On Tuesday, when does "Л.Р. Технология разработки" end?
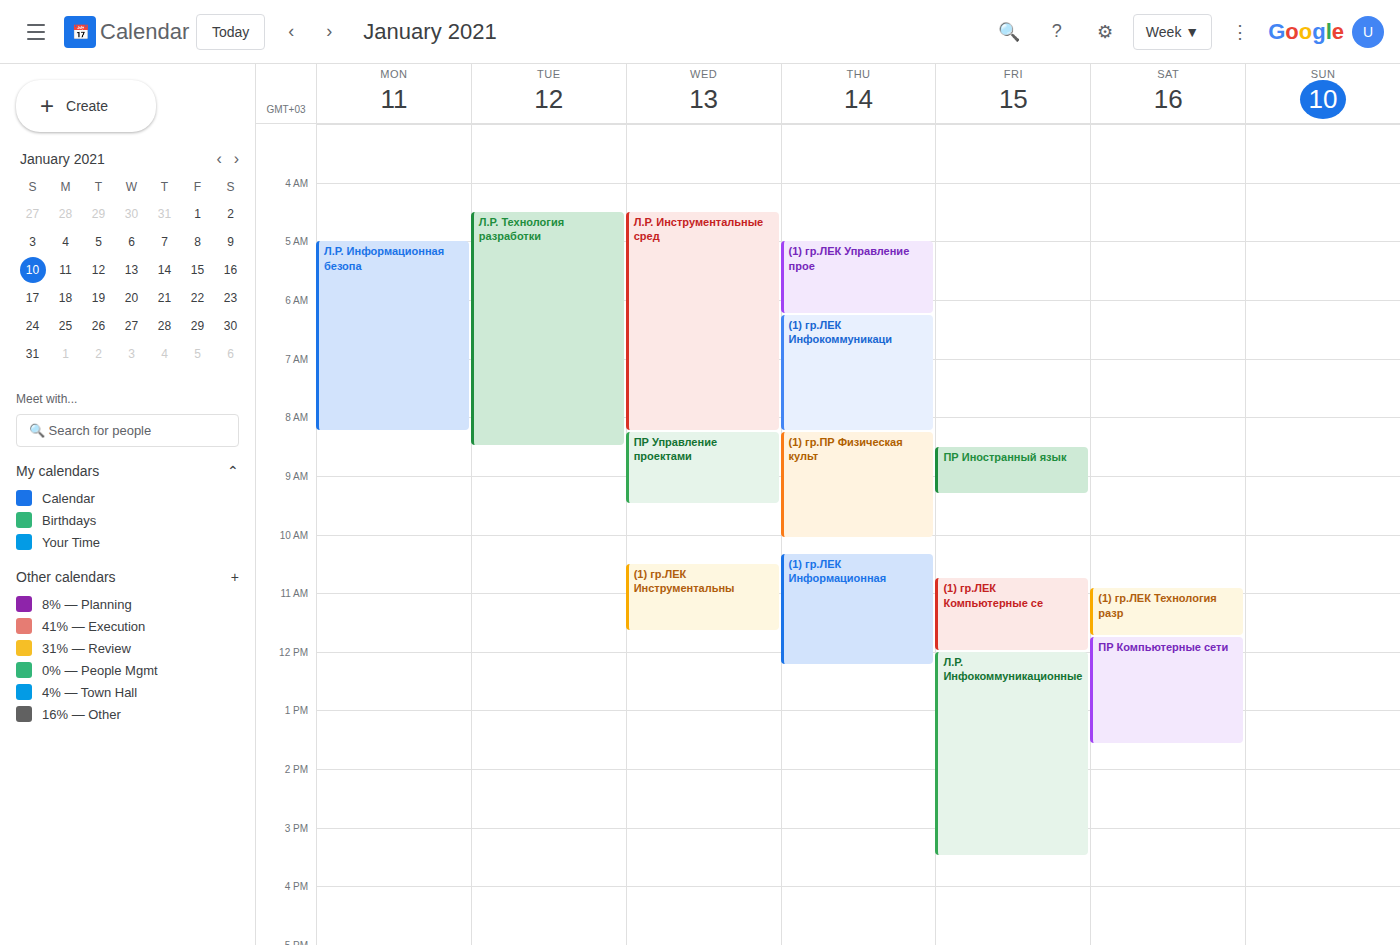
8:30 AM